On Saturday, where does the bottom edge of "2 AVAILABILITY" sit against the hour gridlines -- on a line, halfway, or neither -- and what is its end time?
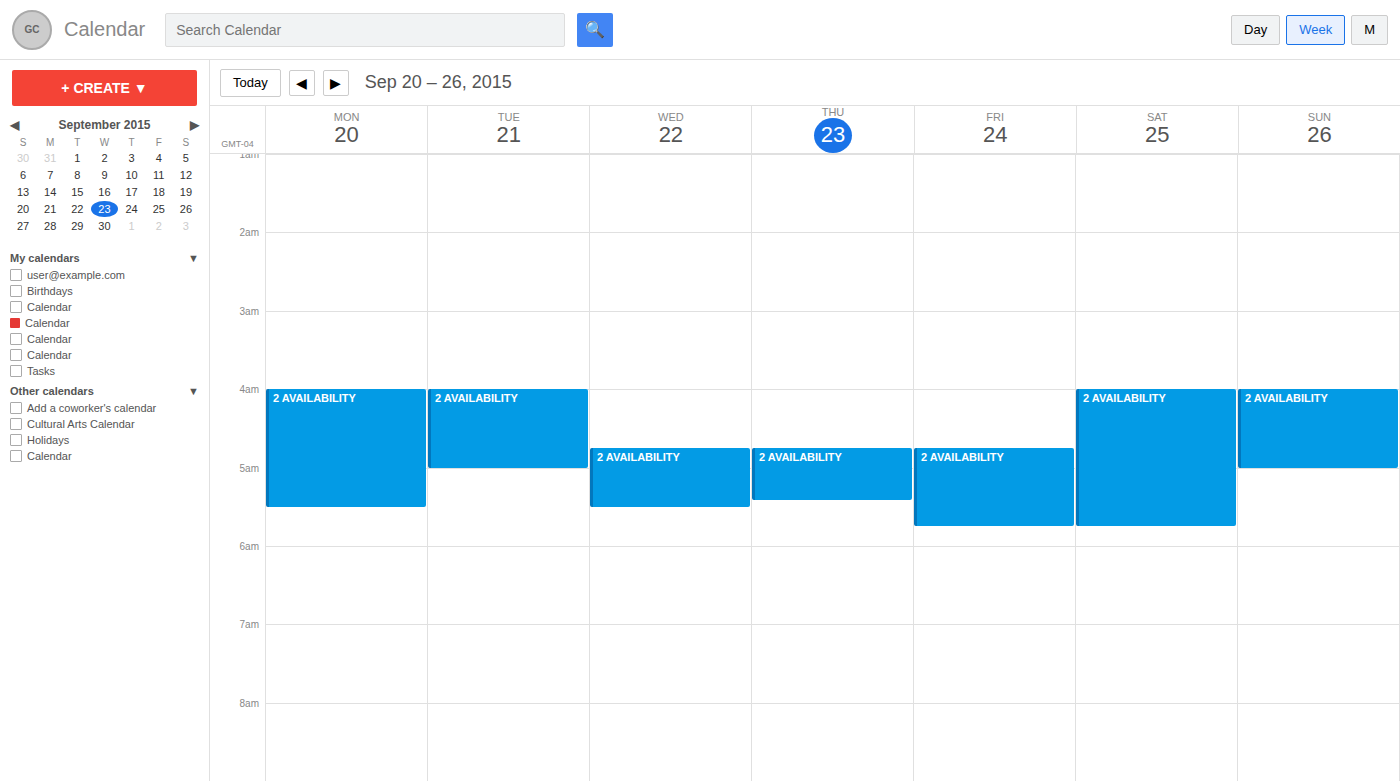
5:45 AM -- neither: three quarters of the way from the 5 AM line to the 6 AM line.